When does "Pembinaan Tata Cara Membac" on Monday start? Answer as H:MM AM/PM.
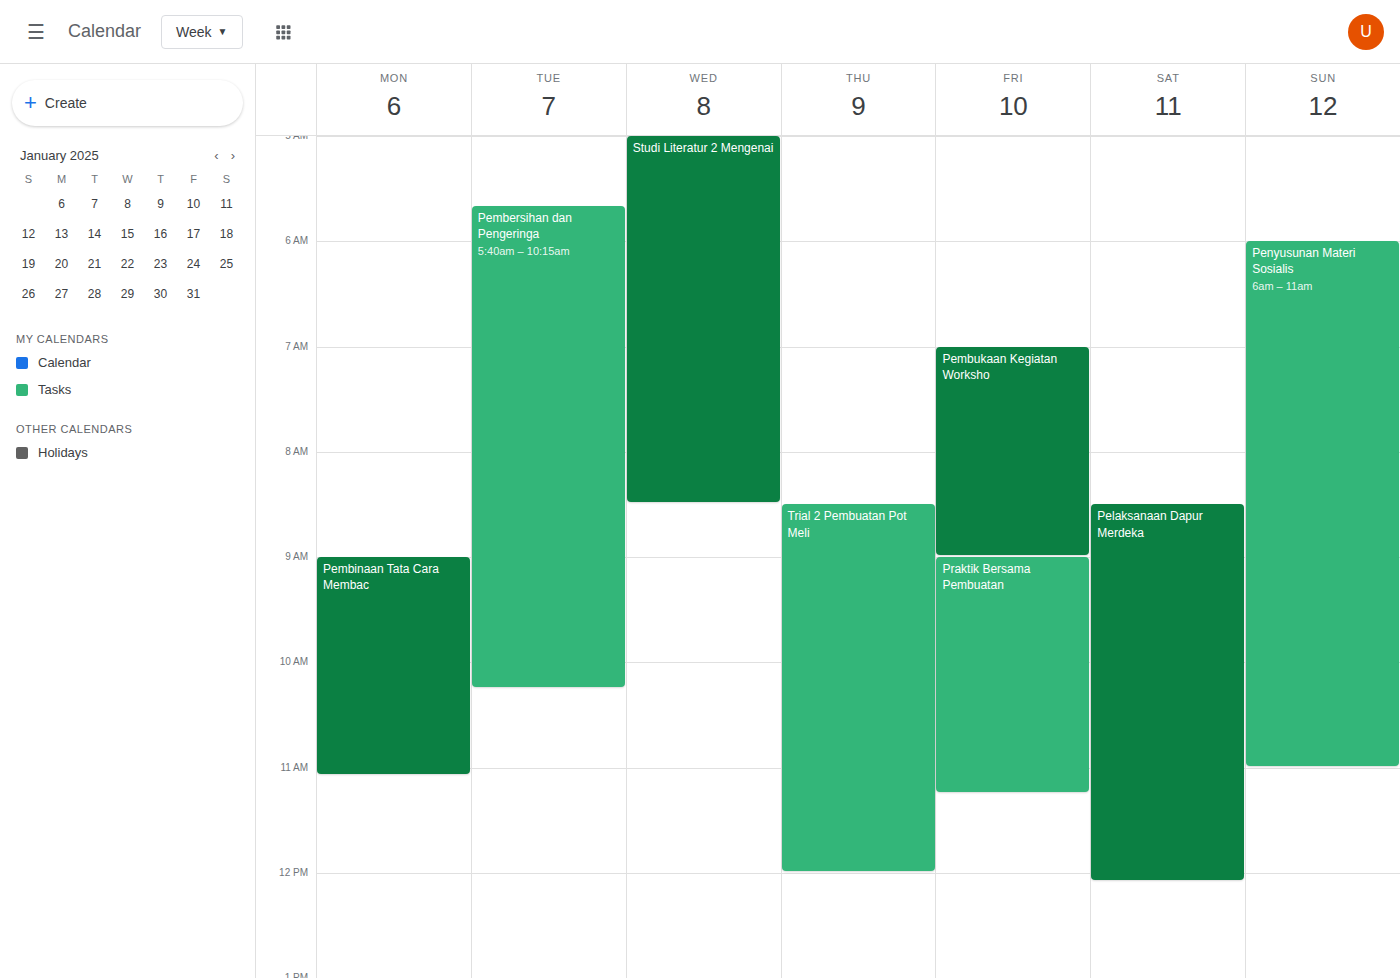
9:00 AM